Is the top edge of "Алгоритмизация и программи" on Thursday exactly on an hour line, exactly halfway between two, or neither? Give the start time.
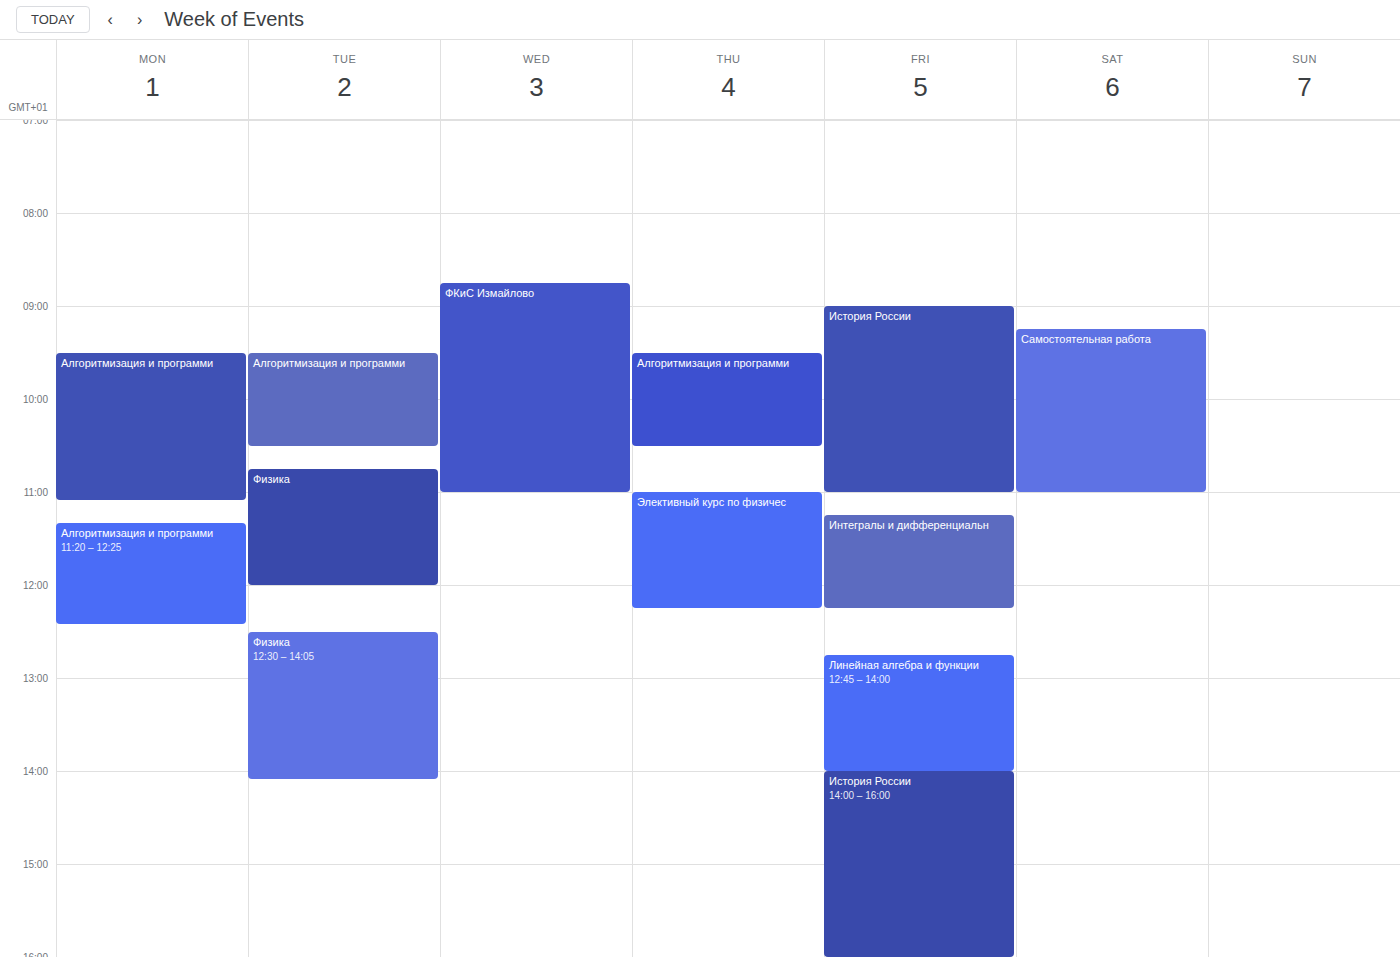
9:30 AM -- halfway between the 9 AM and 10 AM lines.